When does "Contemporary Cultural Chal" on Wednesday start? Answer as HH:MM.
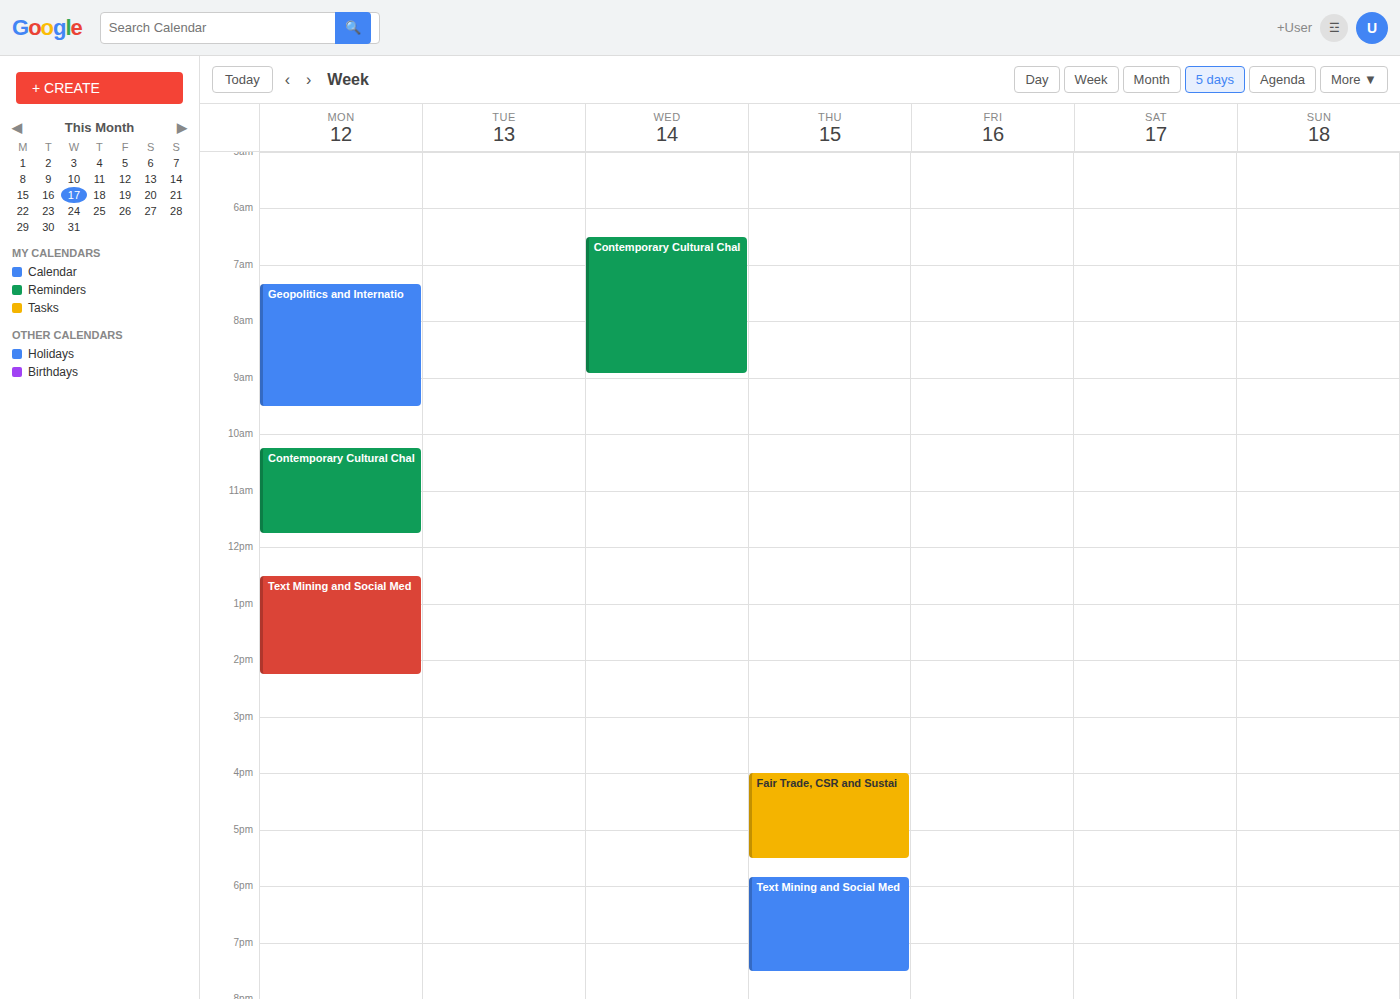
06:30